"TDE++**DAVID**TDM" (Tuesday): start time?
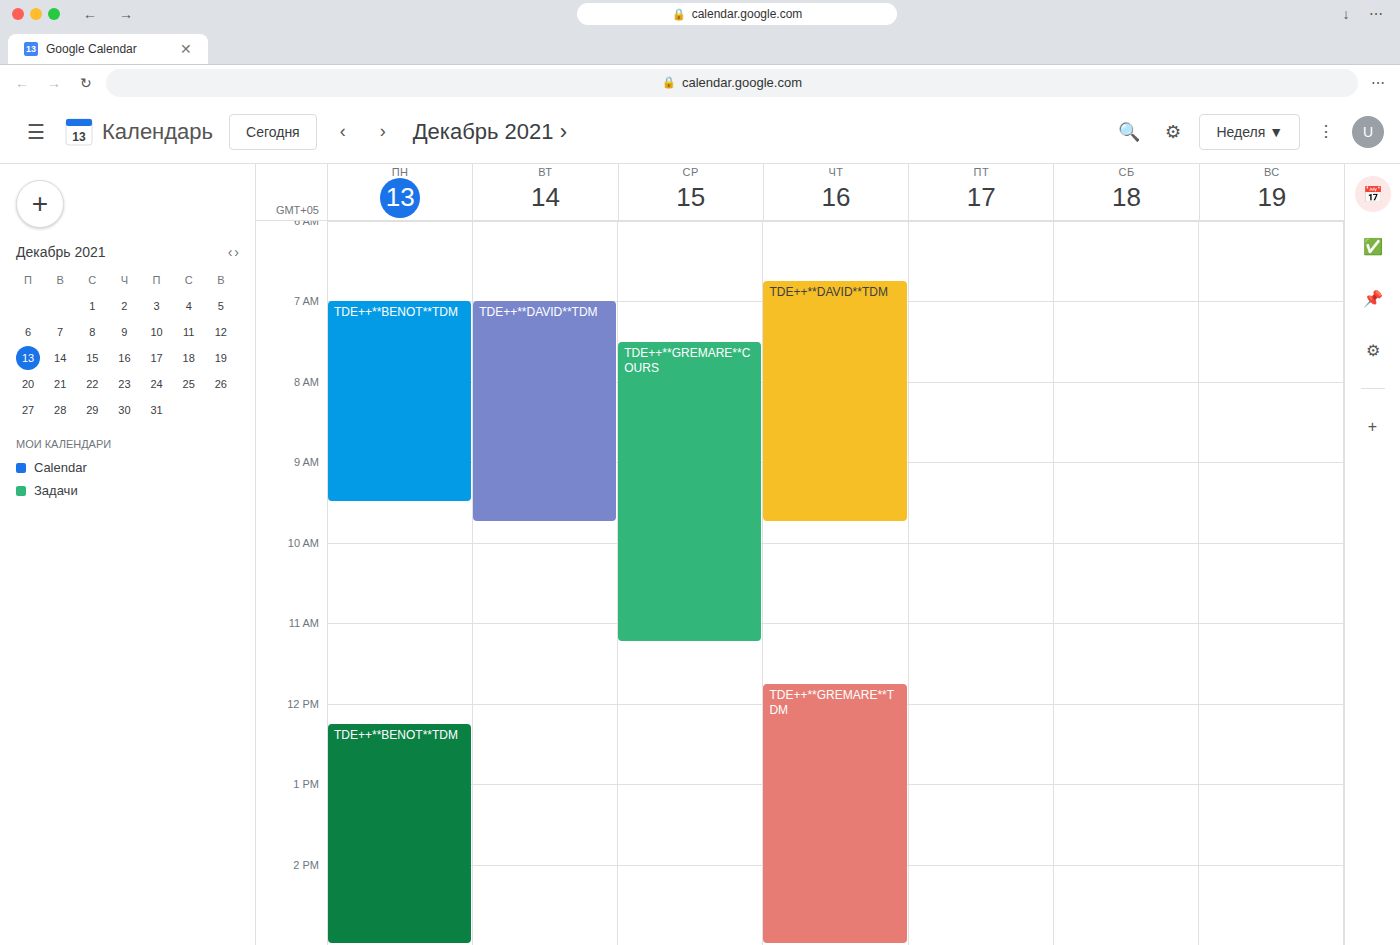
7:00 AM